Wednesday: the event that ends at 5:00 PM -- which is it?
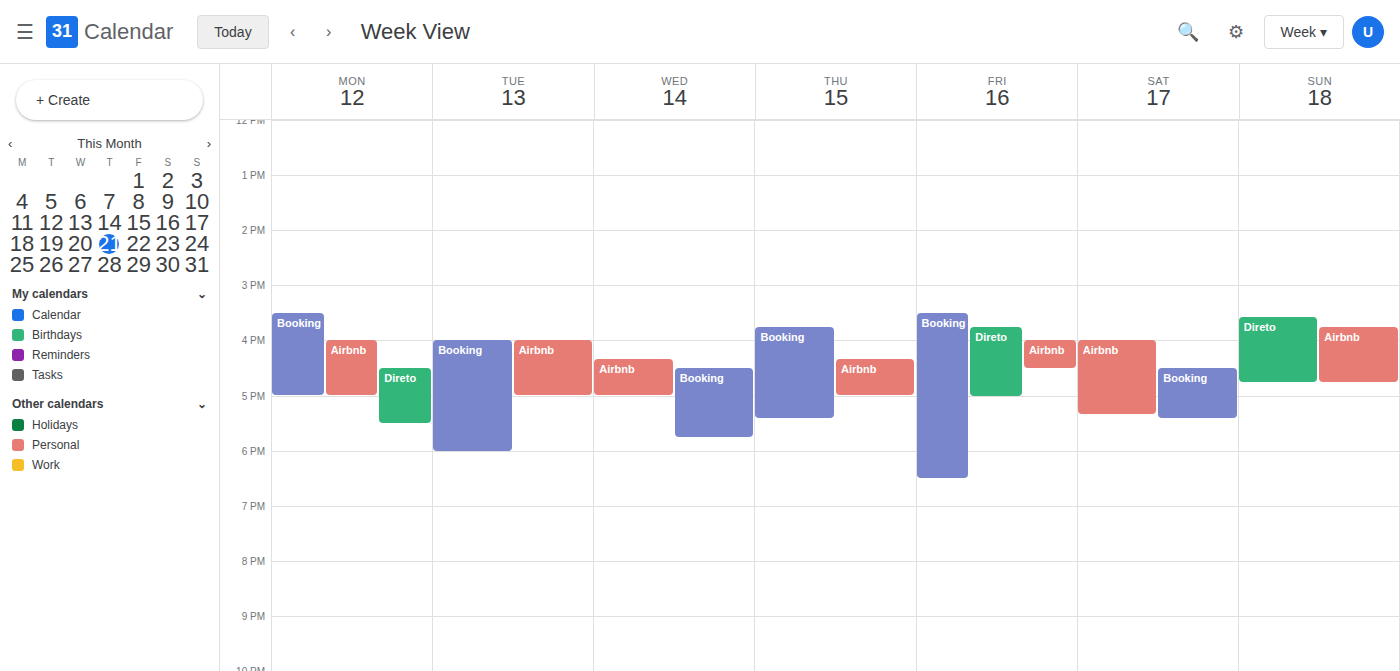
"Airbnb"